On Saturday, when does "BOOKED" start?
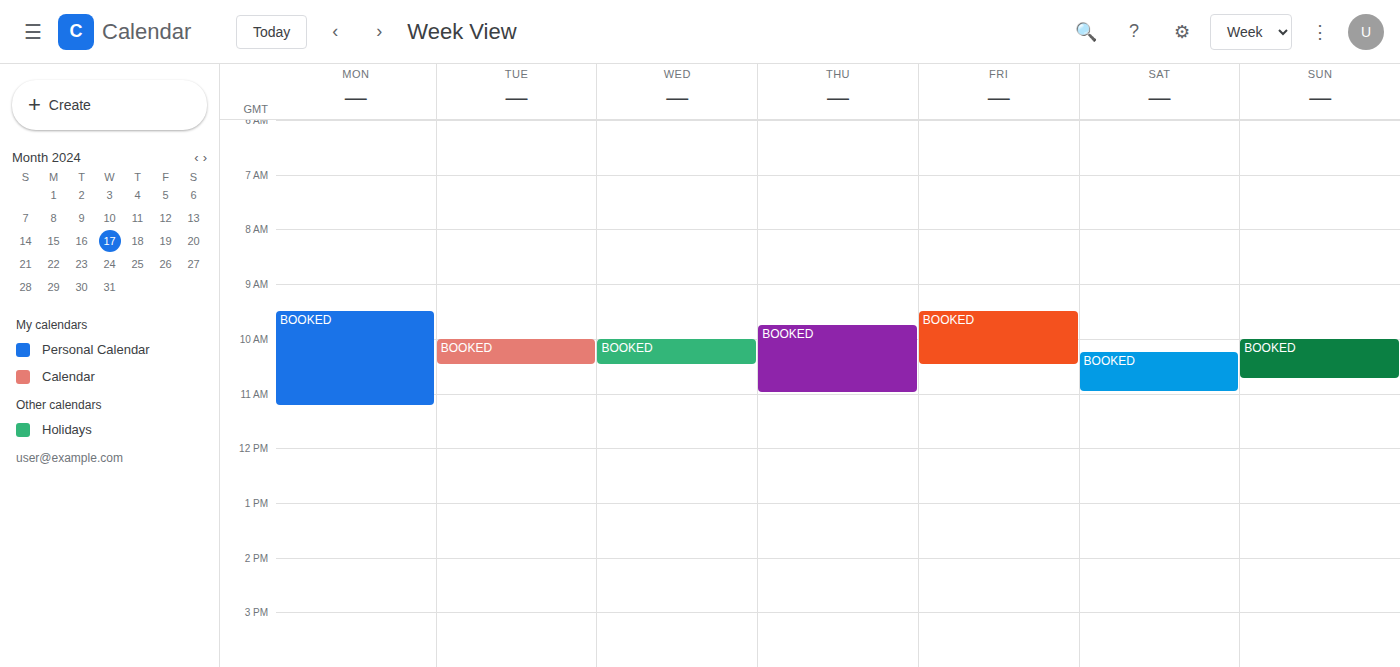
10:15 AM